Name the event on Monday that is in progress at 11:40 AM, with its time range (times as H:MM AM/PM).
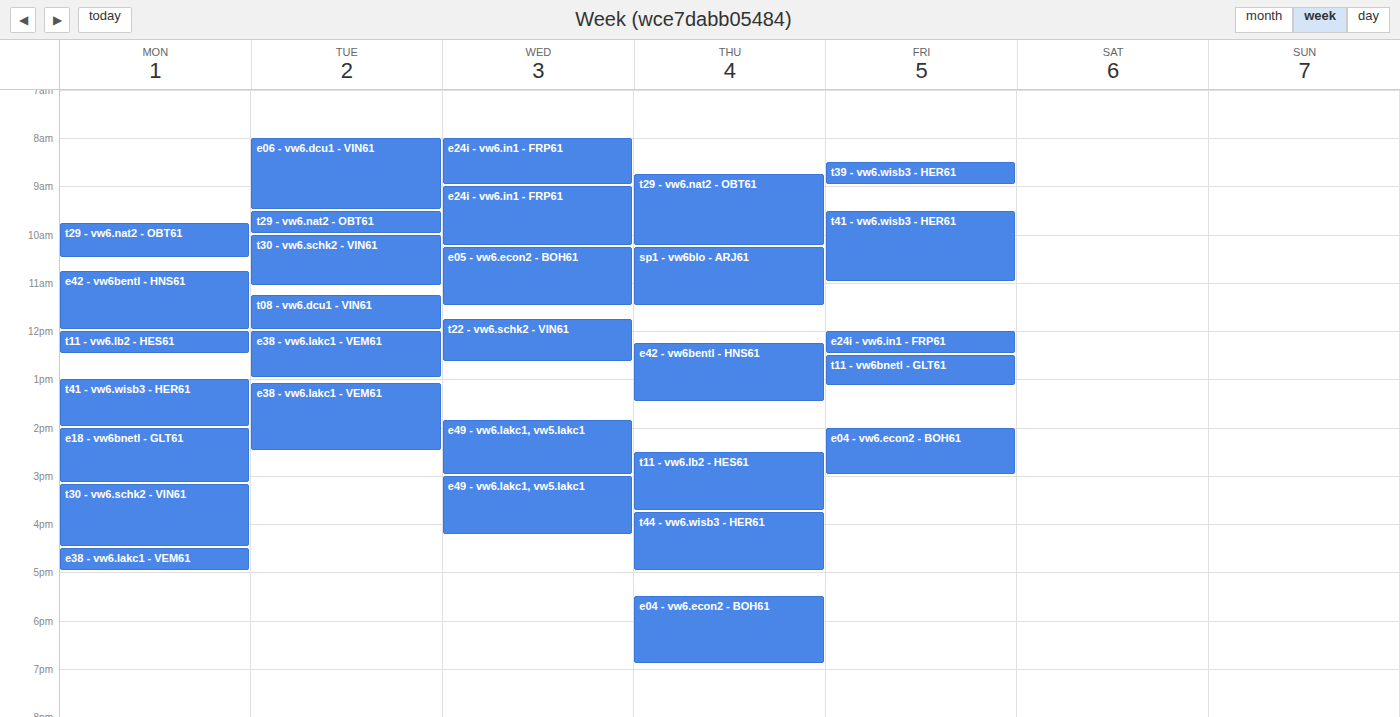
"e42 - vw6bentl - HNS61", 10:45 AM to 12:00 PM